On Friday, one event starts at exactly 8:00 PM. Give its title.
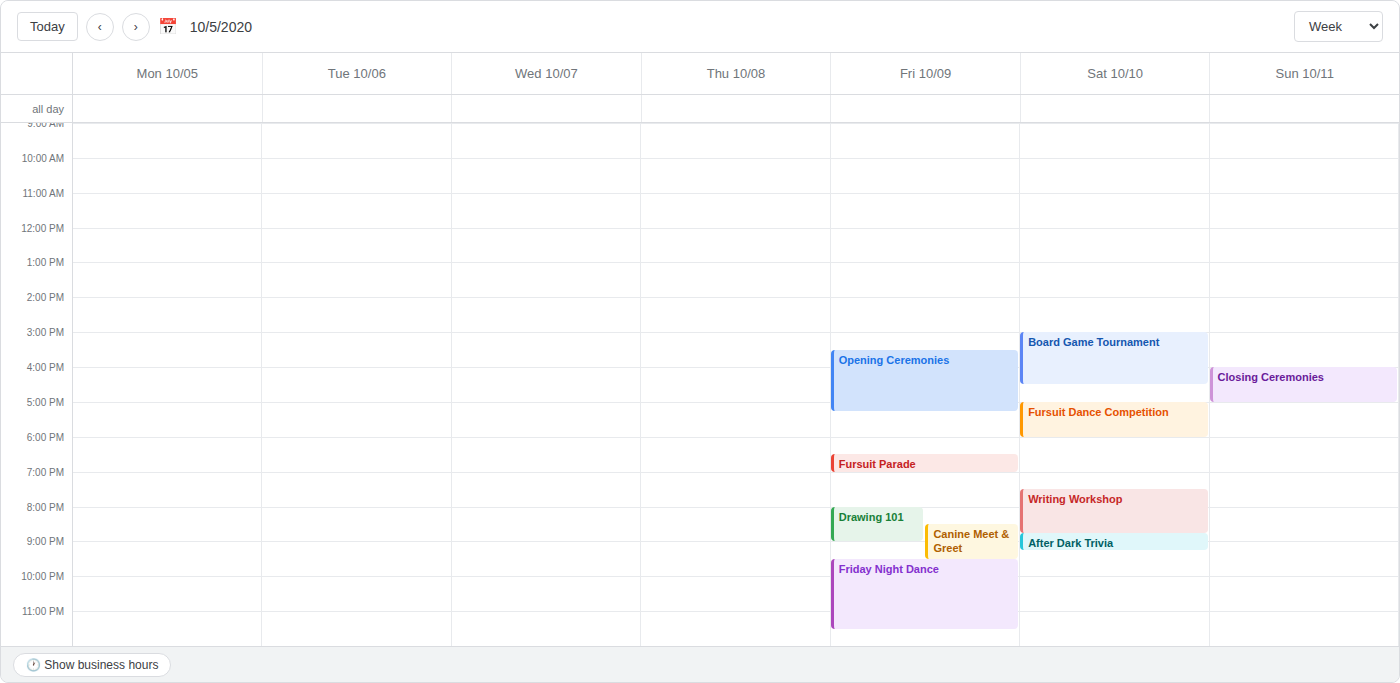
"Drawing 101"